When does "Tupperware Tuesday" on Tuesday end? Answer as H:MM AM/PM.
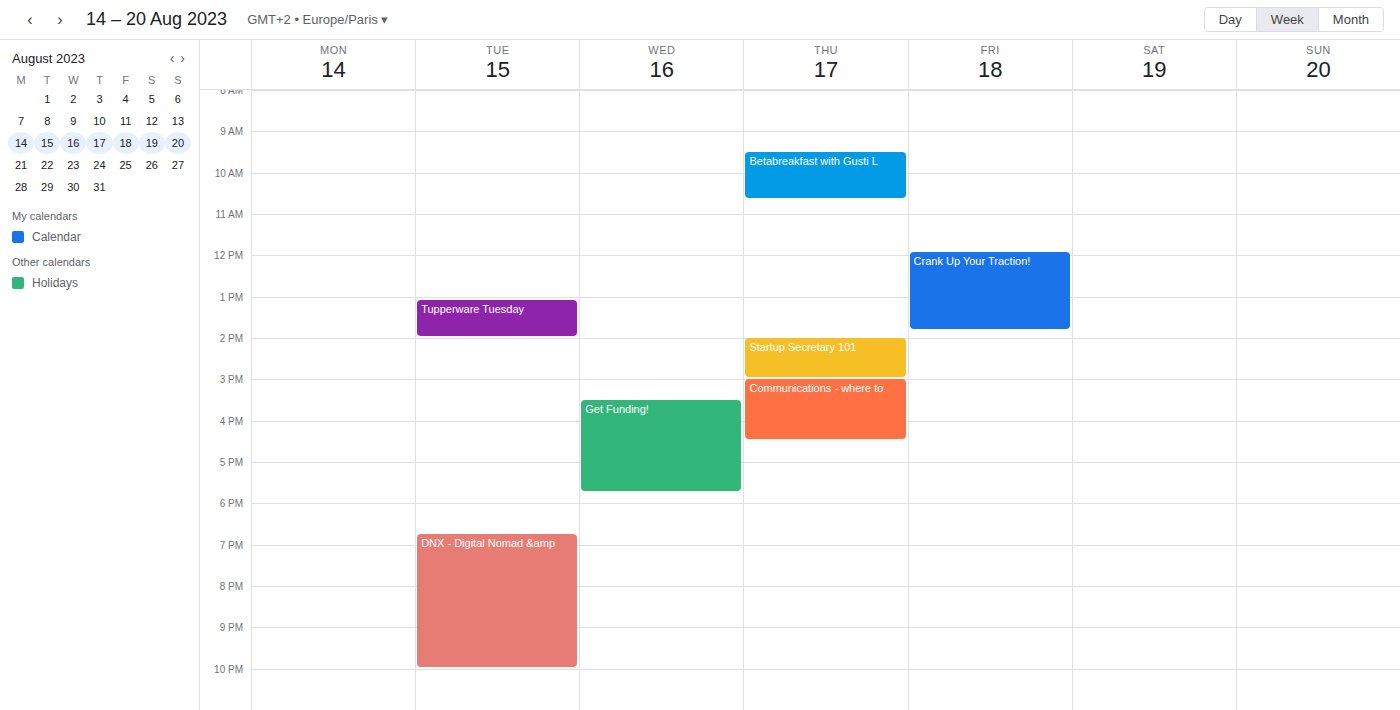
2:00 PM